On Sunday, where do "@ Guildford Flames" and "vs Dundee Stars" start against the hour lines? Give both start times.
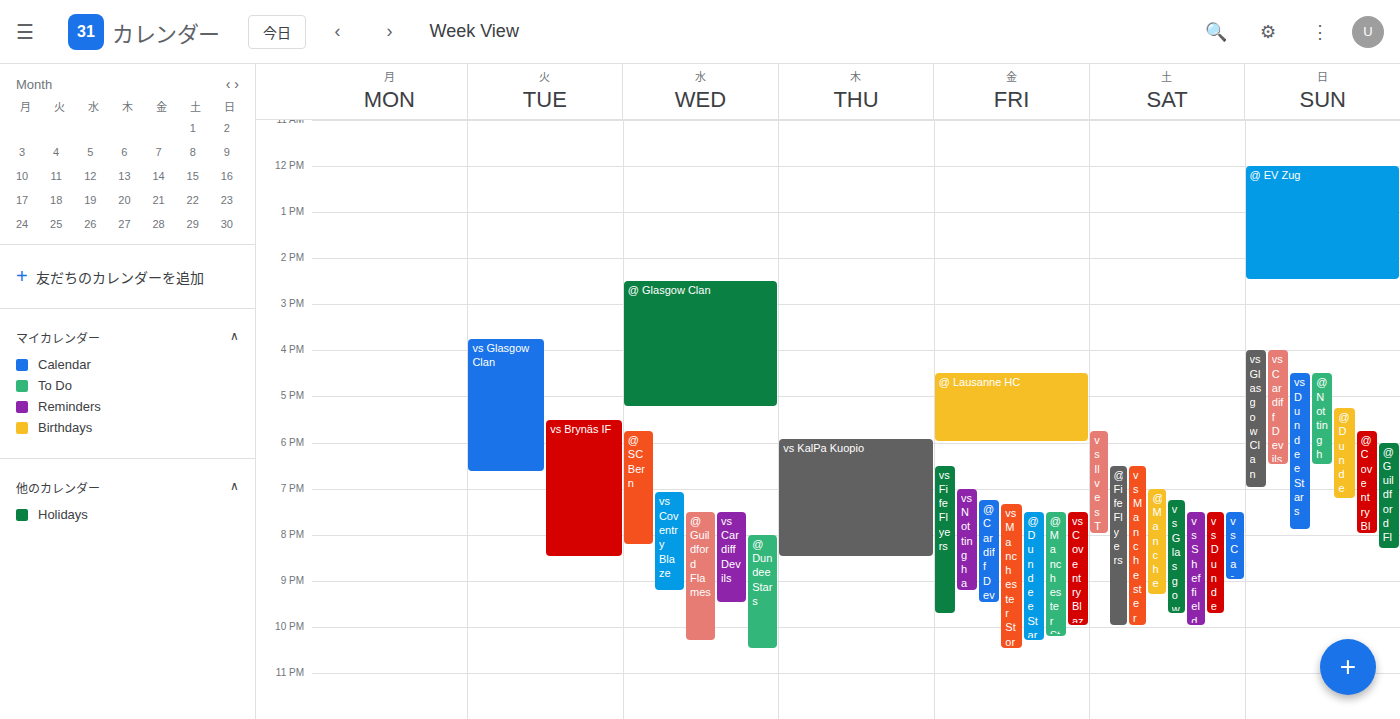
"@ Guildford Flames": 18:00, exactly on the 18:00 line. "vs Dundee Stars": 16:30, halfway between the 16:00 and 17:00 lines.